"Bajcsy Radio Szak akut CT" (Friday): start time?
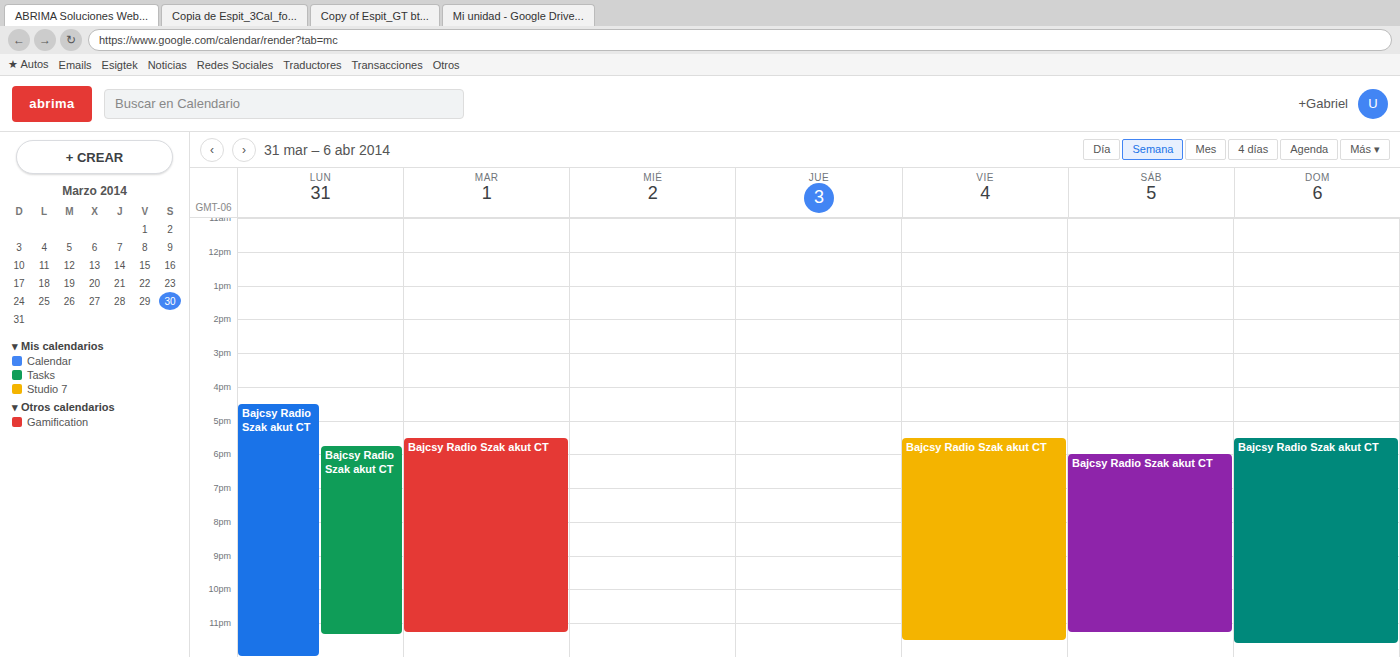
17:30